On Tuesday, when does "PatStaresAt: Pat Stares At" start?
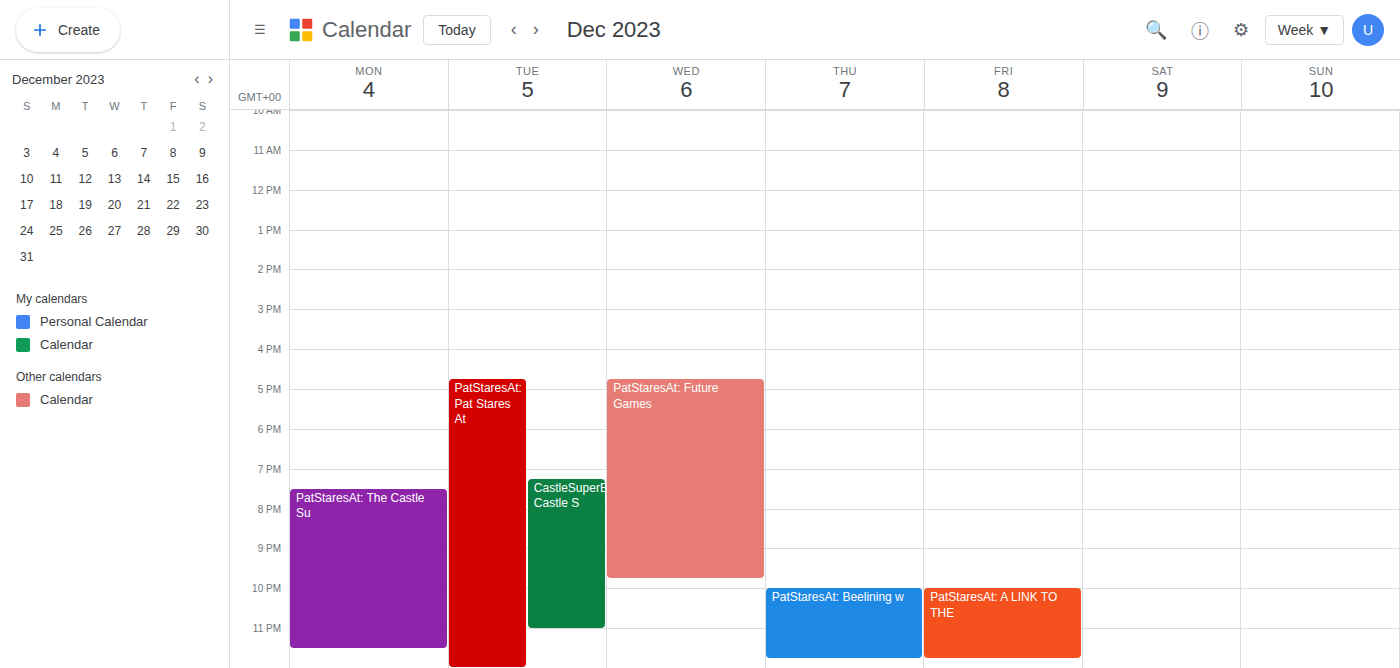
4:45 PM